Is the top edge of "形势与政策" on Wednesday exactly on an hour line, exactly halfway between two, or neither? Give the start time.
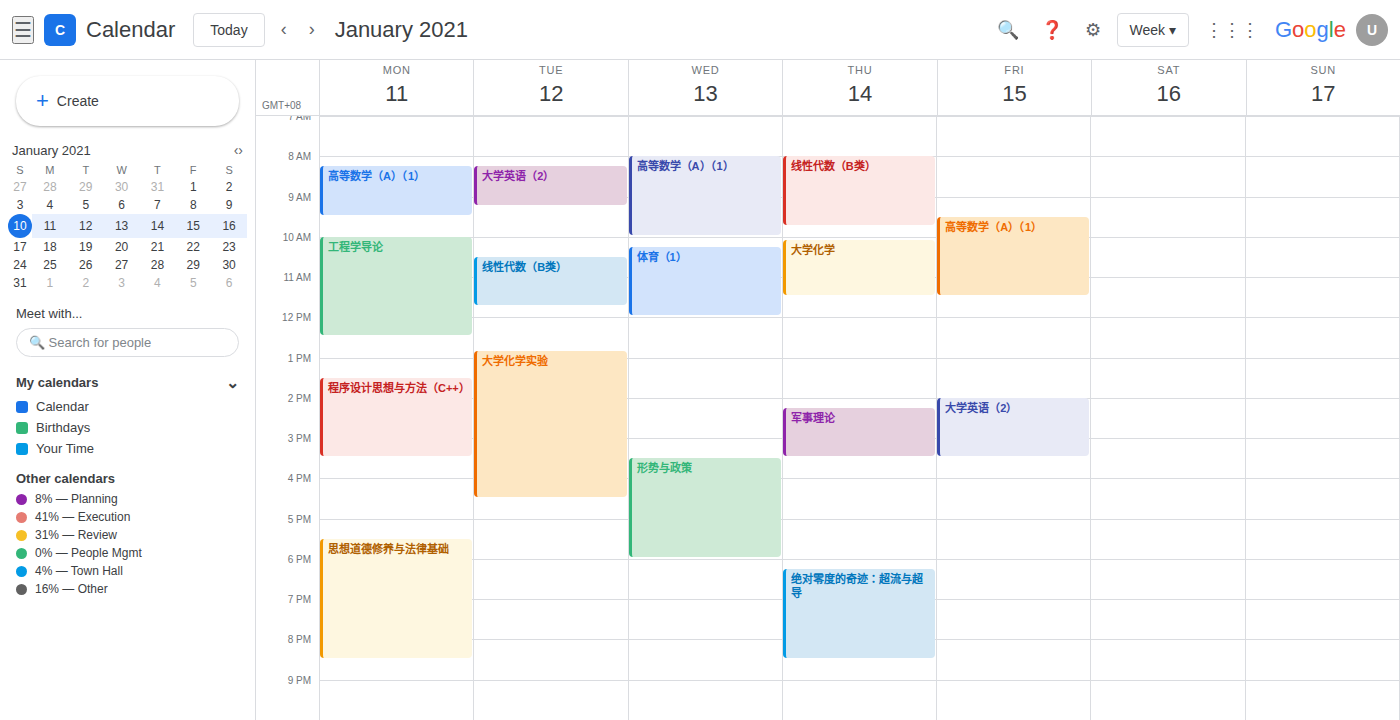
3:30 PM -- halfway between the 3 PM and 4 PM lines.